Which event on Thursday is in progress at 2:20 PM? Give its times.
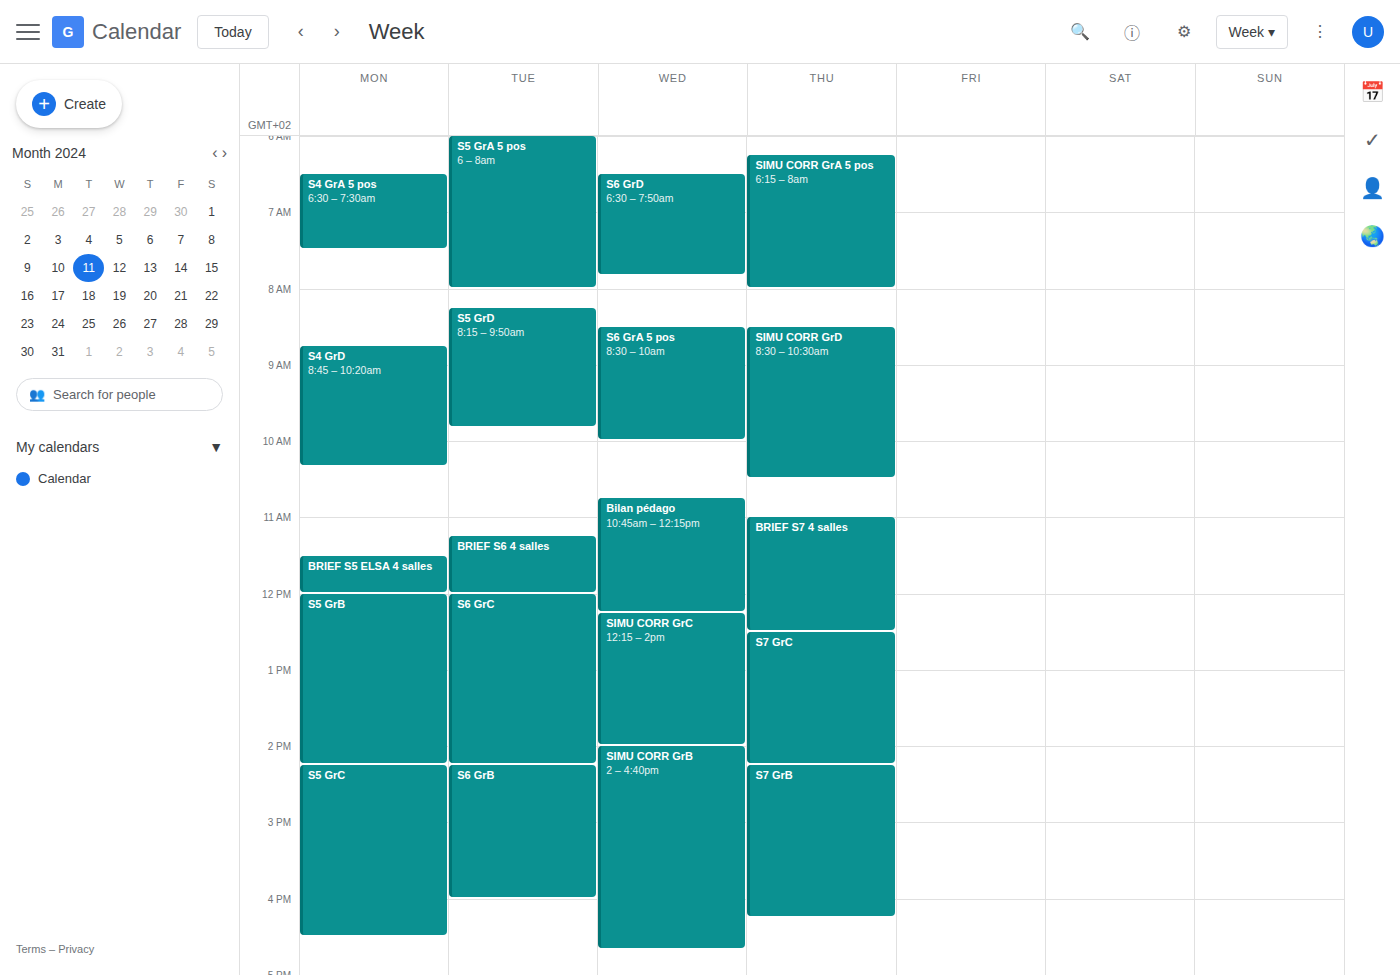
"S7 GrB", 2:15 PM to 4:15 PM